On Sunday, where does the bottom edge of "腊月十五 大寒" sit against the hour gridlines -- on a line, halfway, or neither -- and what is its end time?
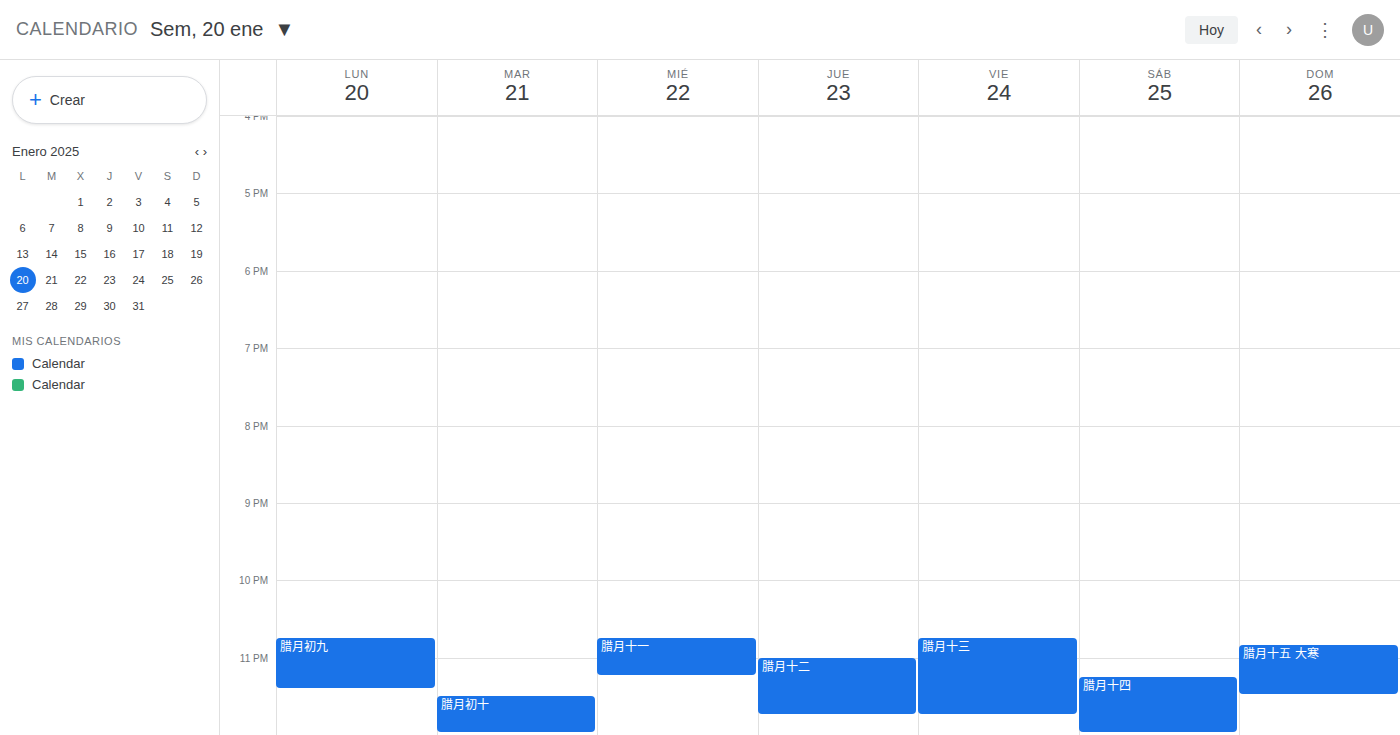
11:30 PM -- halfway between the 11 PM and 12 AM lines.